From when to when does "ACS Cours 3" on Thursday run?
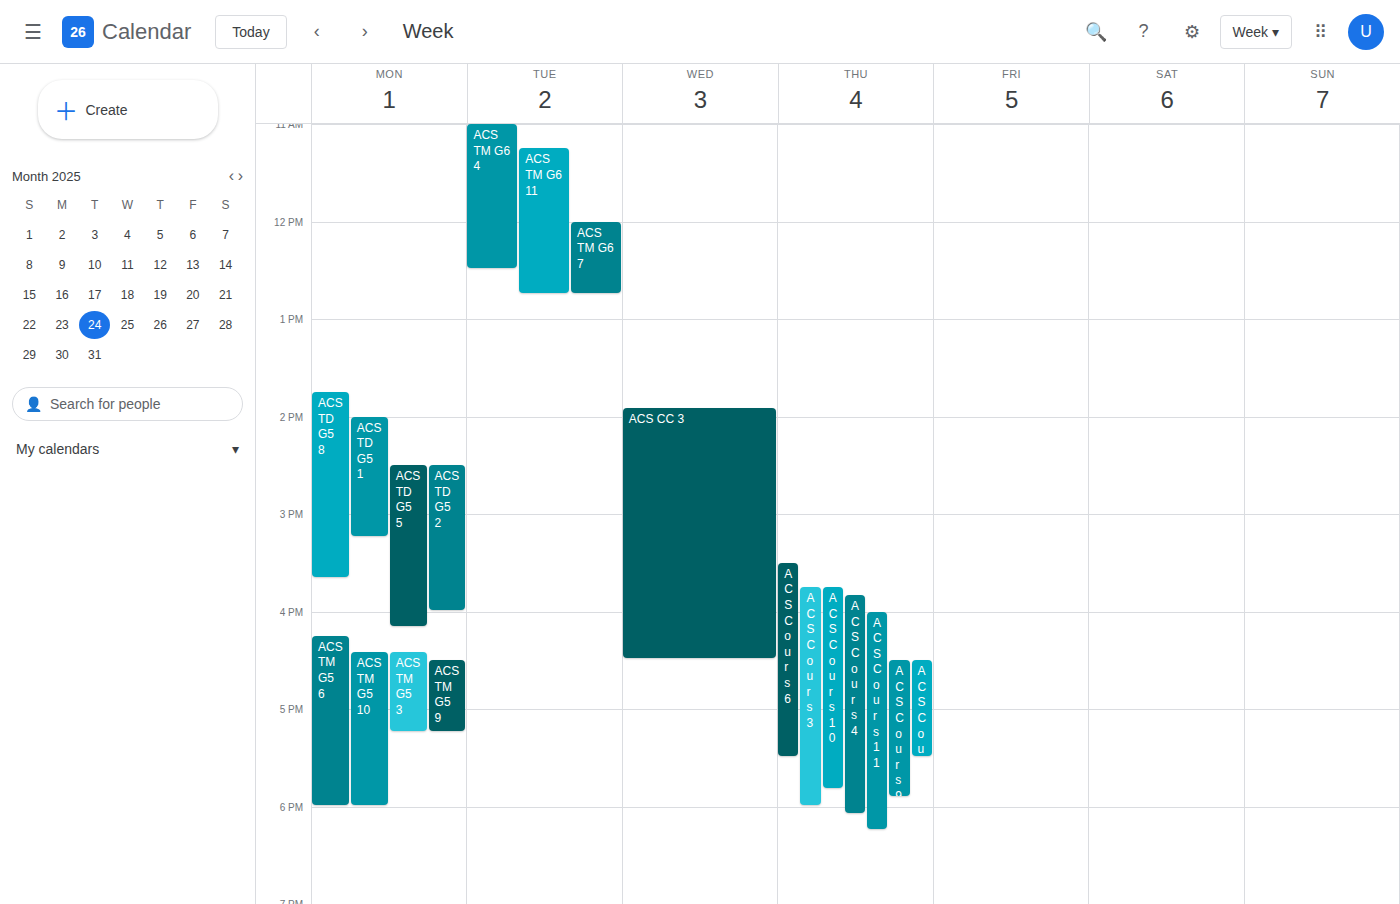
3:45 PM to 6:00 PM